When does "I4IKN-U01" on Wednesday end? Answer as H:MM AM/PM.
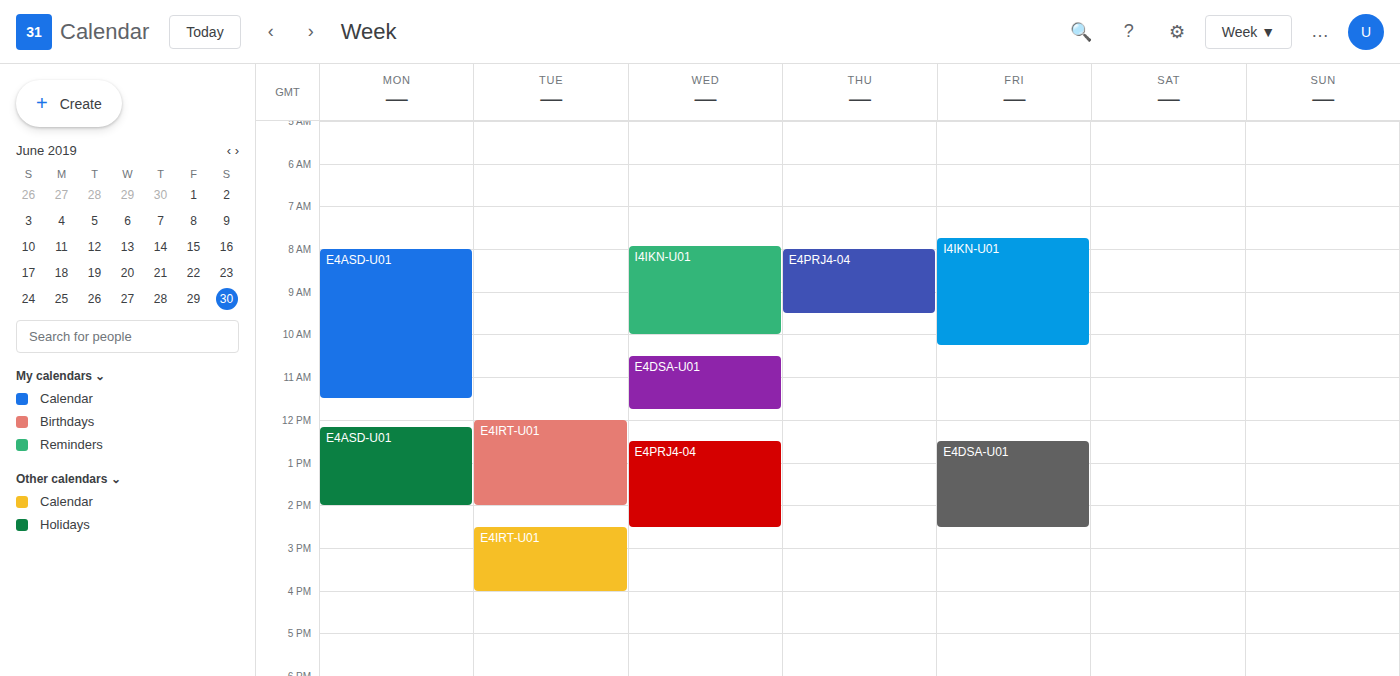
10:00 AM